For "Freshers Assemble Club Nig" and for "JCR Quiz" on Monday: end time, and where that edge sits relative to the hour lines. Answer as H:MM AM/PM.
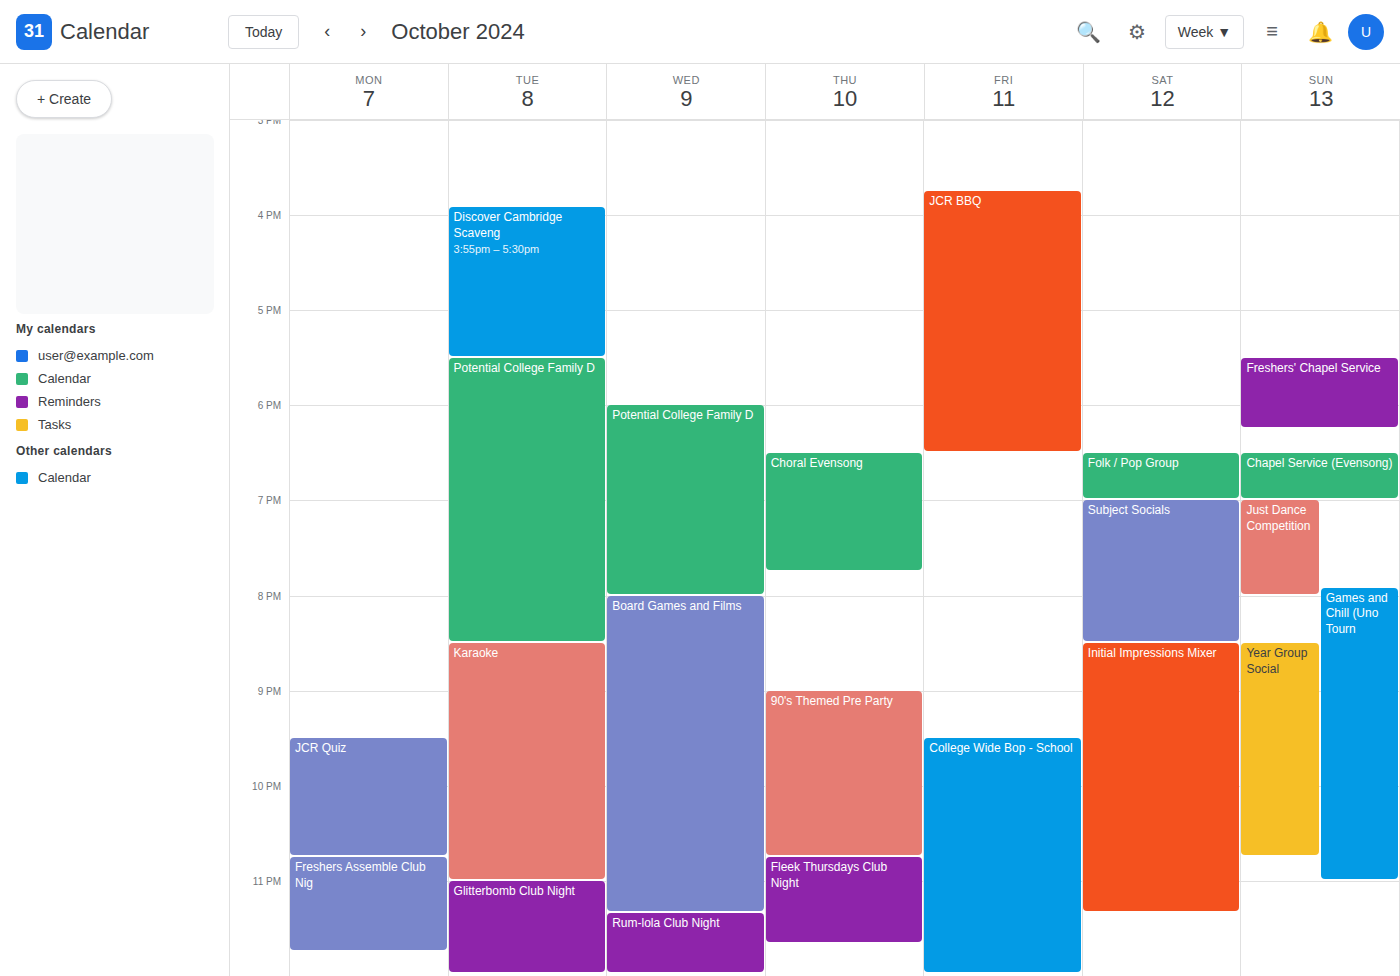
"Freshers Assemble Club Nig": 11:45 PM, neither: three quarters of the way from the 11 PM line to the 12 AM line. "JCR Quiz": 10:45 PM, neither: three quarters of the way from the 10 PM line to the 11 PM line.